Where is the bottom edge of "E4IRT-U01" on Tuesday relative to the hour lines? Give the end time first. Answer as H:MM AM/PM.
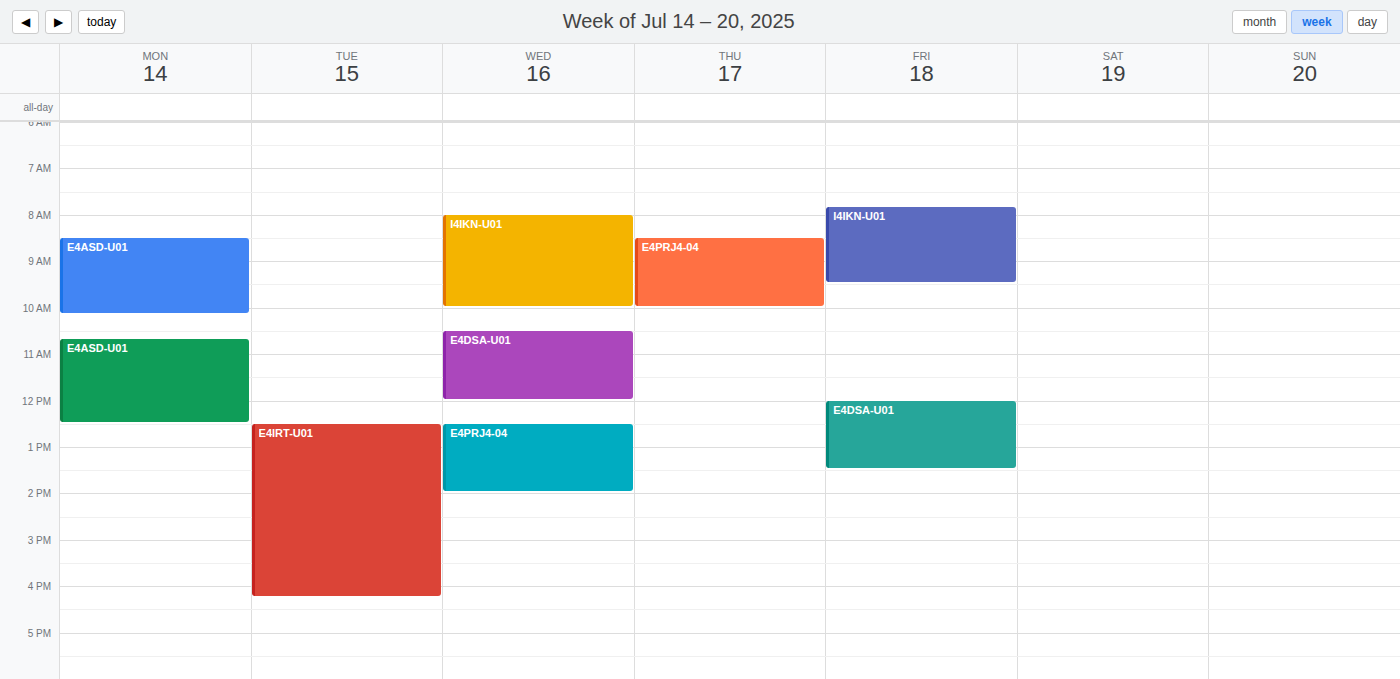
4:15 PM -- neither: a quarter of the way from the 4 PM line to the 5 PM line.